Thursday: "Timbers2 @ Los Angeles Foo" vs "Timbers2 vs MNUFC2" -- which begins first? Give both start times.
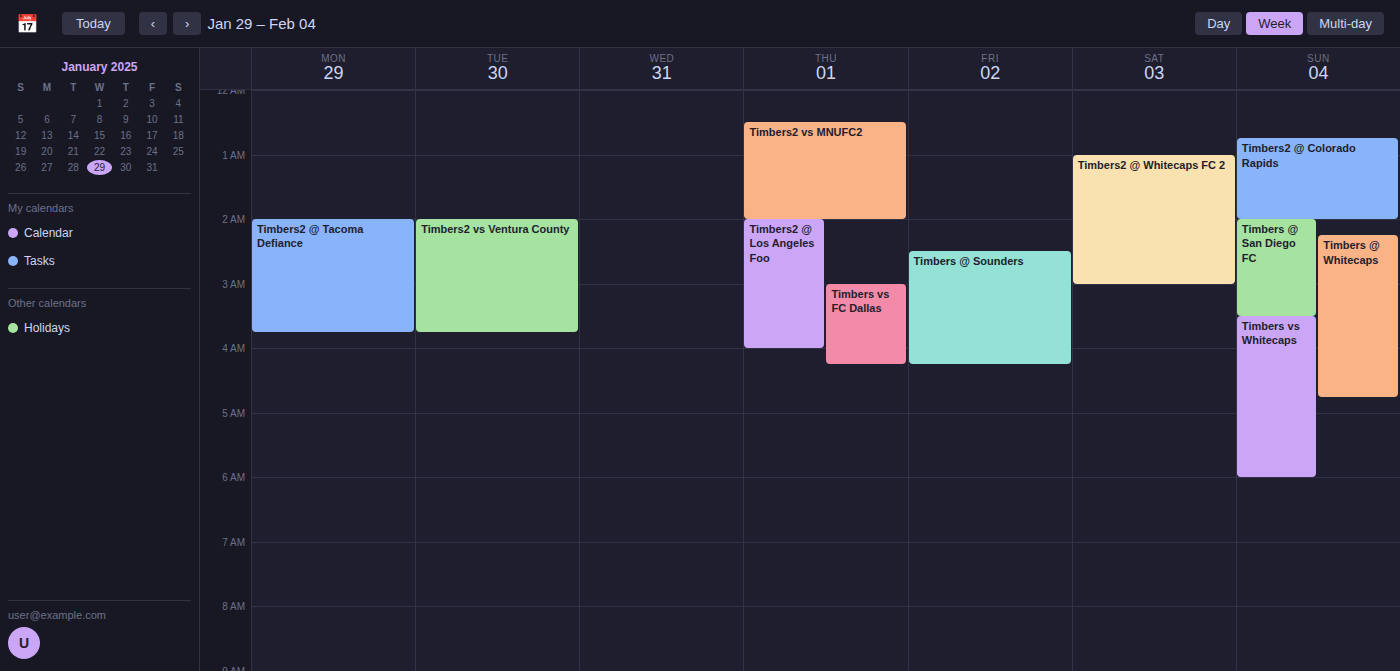
"Timbers2 vs MNUFC2" 00:30; "Timbers2 @ Los Angeles Foo" 02:00.